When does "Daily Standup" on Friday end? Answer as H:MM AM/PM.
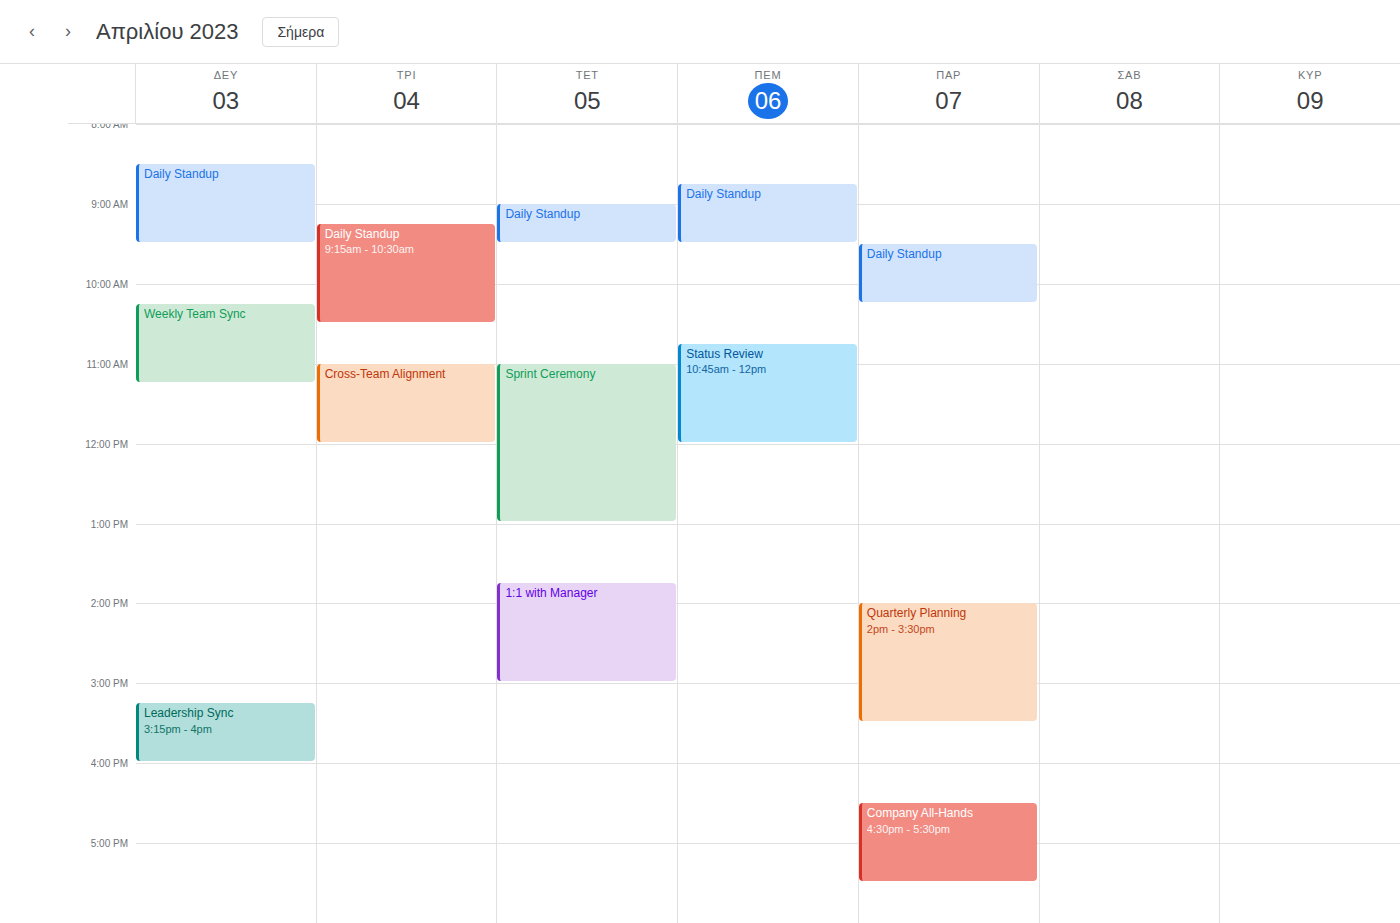
10:15 AM